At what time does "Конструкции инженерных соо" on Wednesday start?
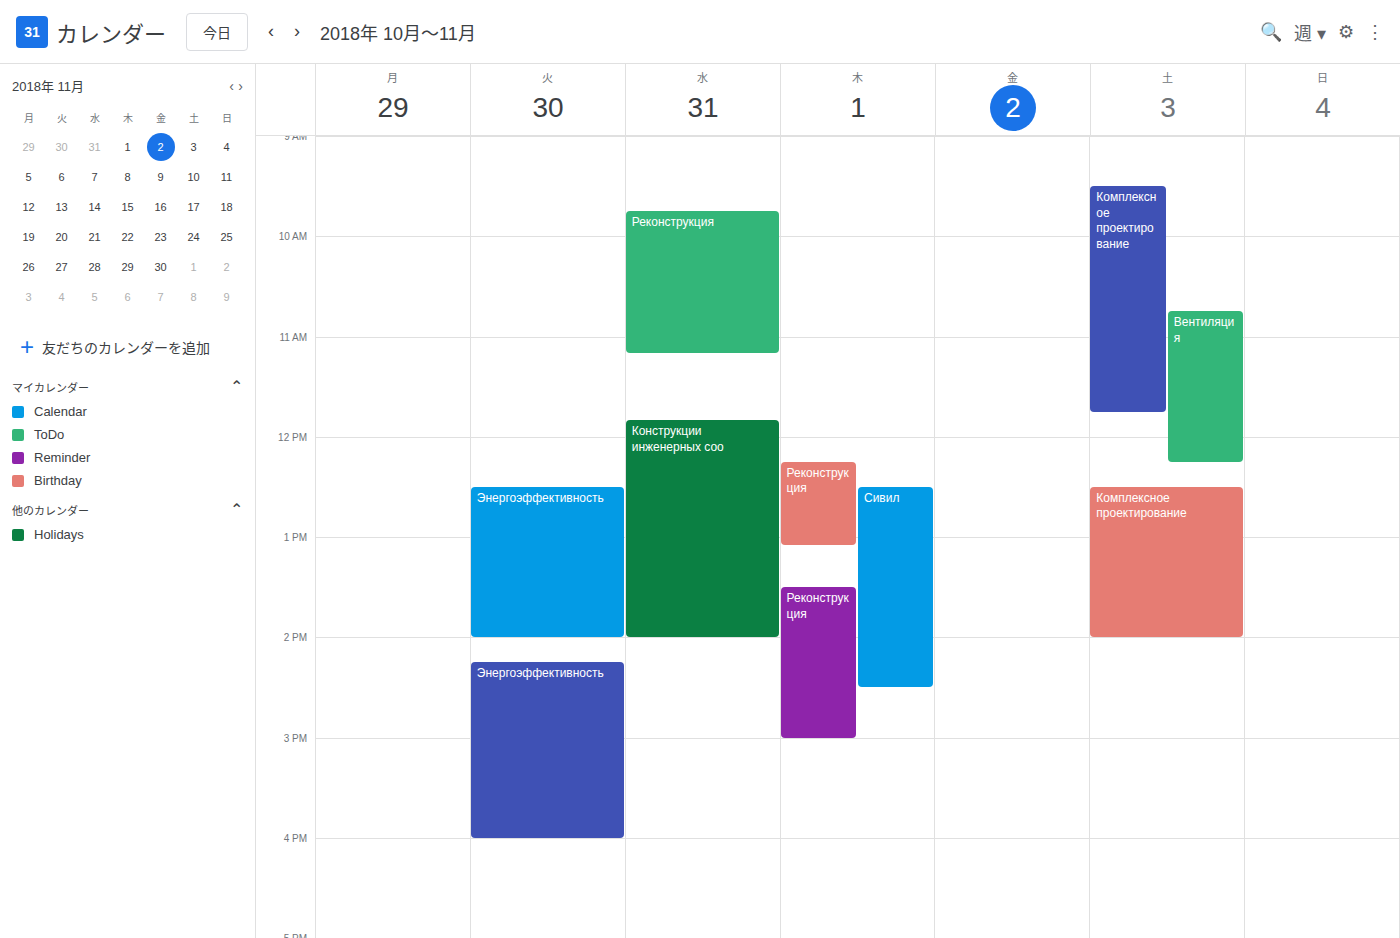
11:50 AM